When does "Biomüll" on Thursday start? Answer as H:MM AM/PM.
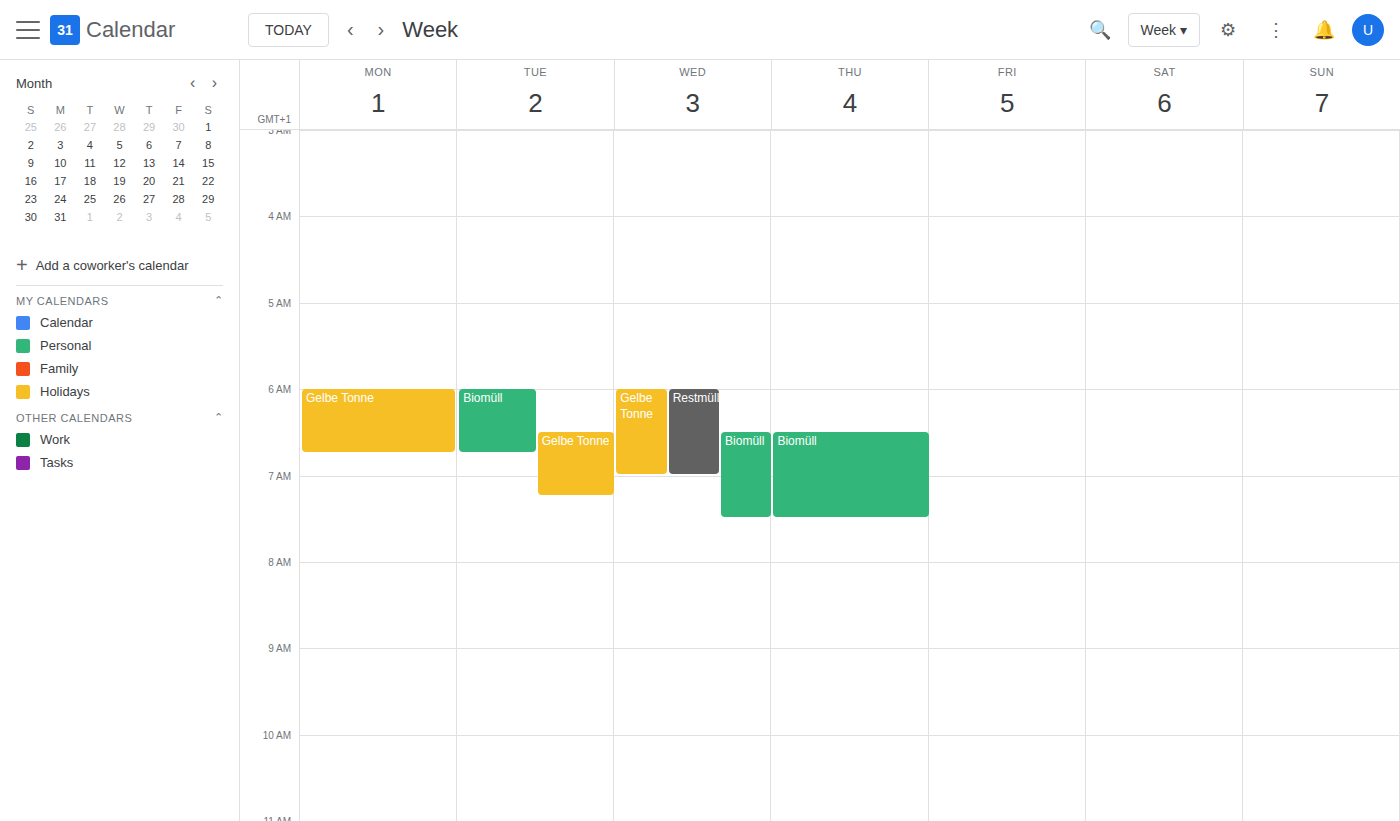
6:30 AM